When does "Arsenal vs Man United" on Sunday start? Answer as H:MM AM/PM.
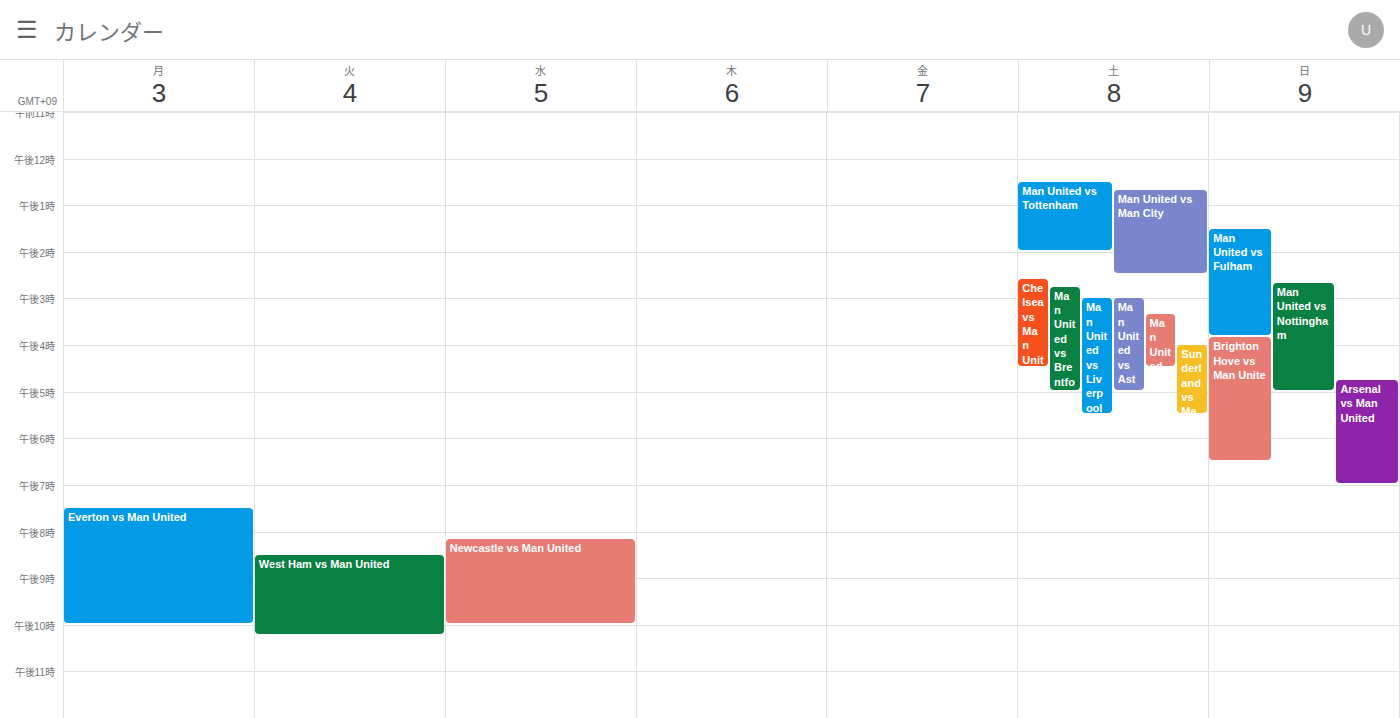
4:45 PM